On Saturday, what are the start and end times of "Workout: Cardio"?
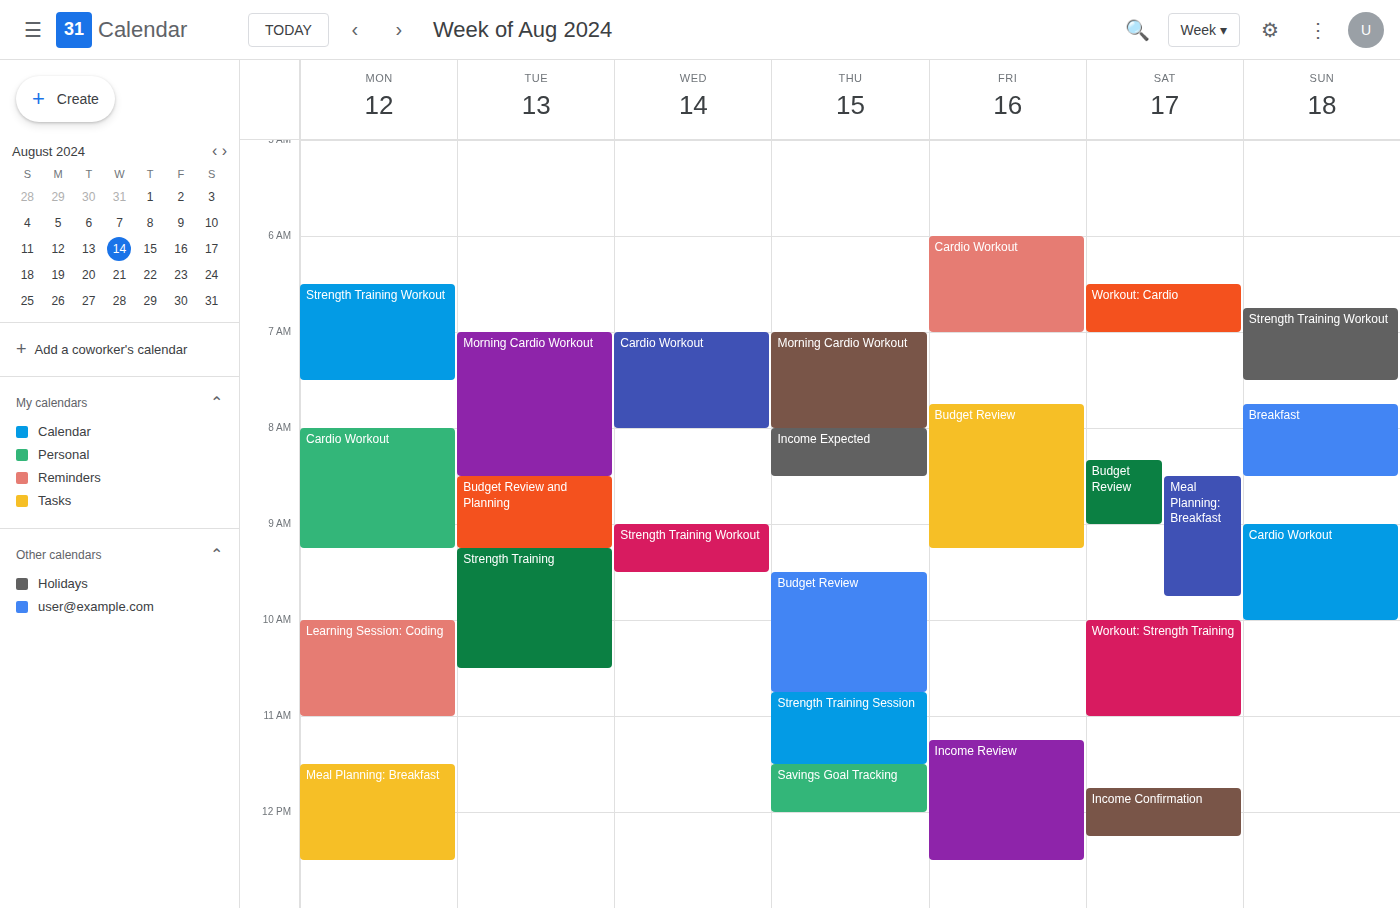
06:30 to 07:00